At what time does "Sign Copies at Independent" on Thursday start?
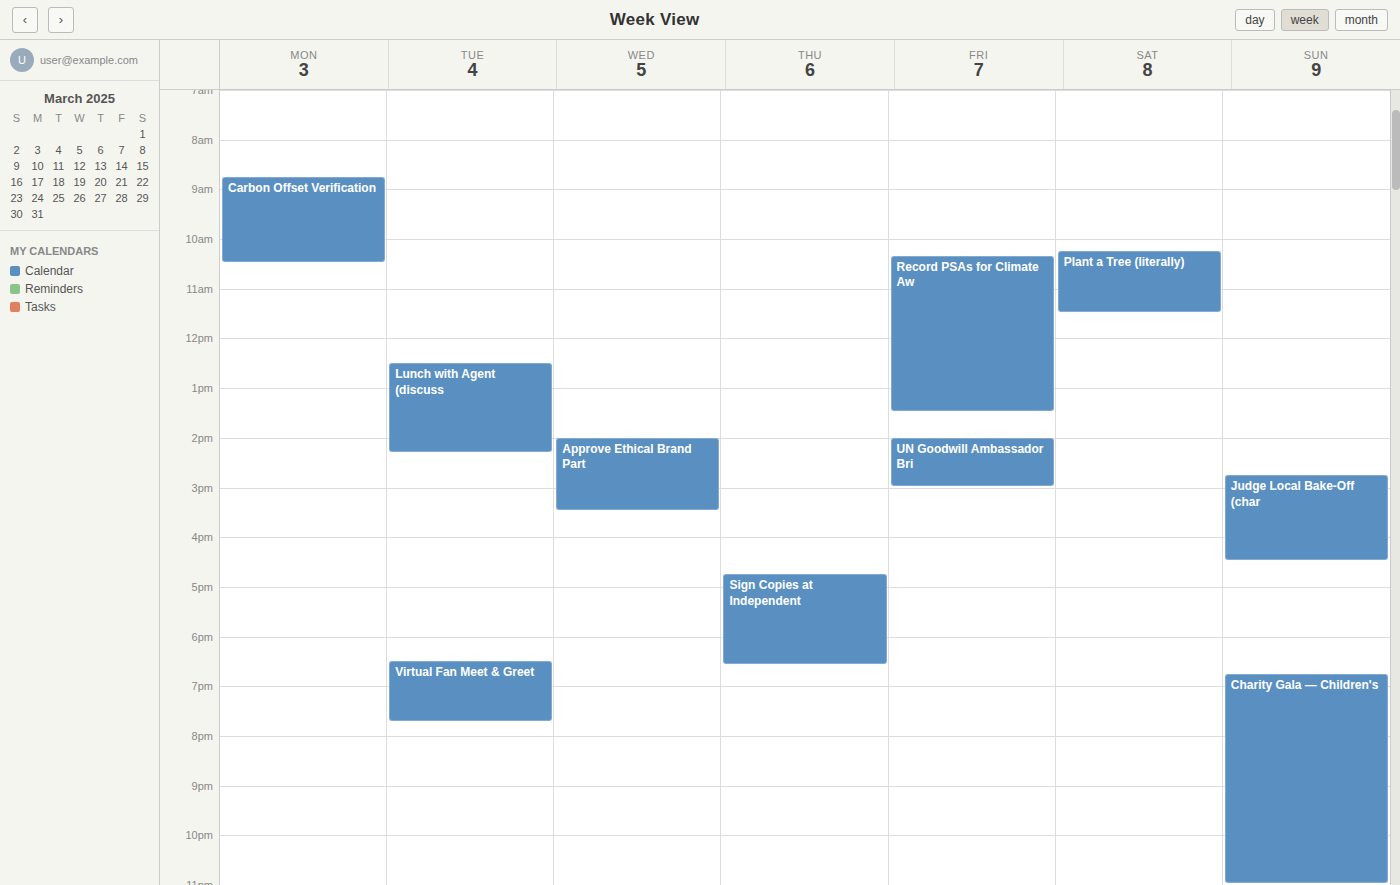
4:45 PM